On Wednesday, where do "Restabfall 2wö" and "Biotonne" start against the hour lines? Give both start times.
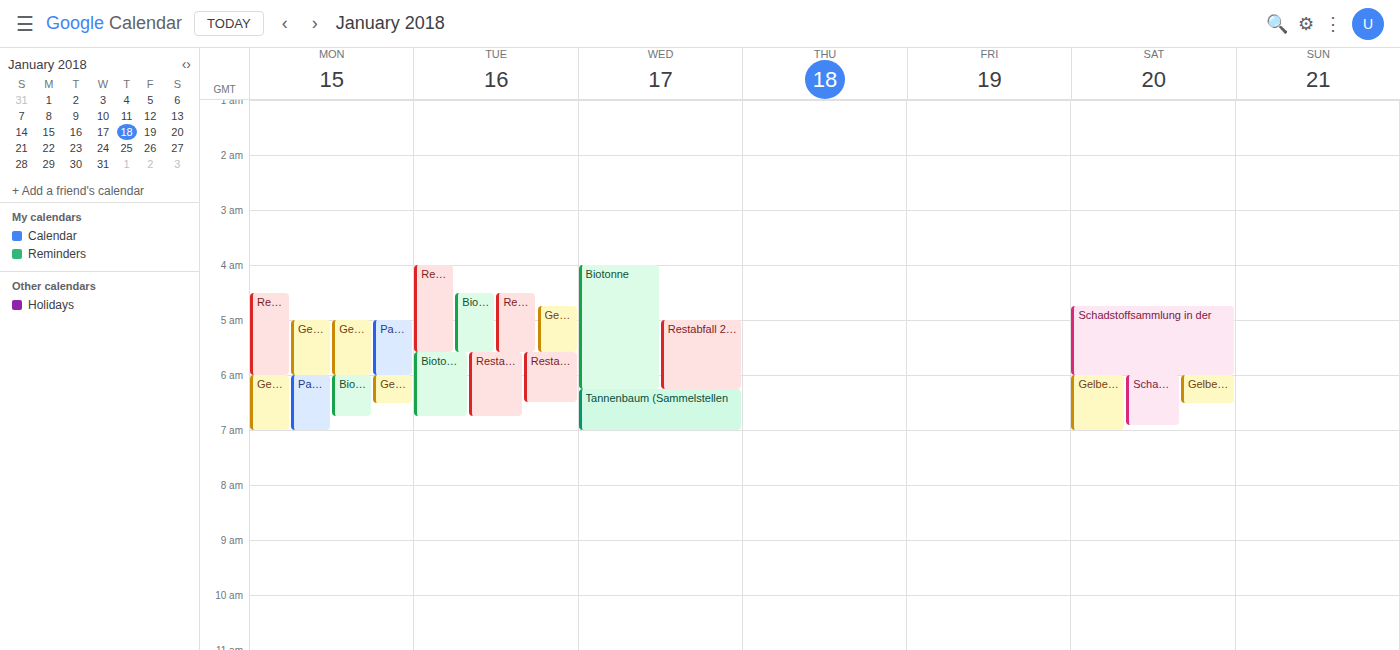
"Restabfall 2wö": 5:00 AM, exactly on the 5 AM line. "Biotonne": 4:00 AM, exactly on the 4 AM line.